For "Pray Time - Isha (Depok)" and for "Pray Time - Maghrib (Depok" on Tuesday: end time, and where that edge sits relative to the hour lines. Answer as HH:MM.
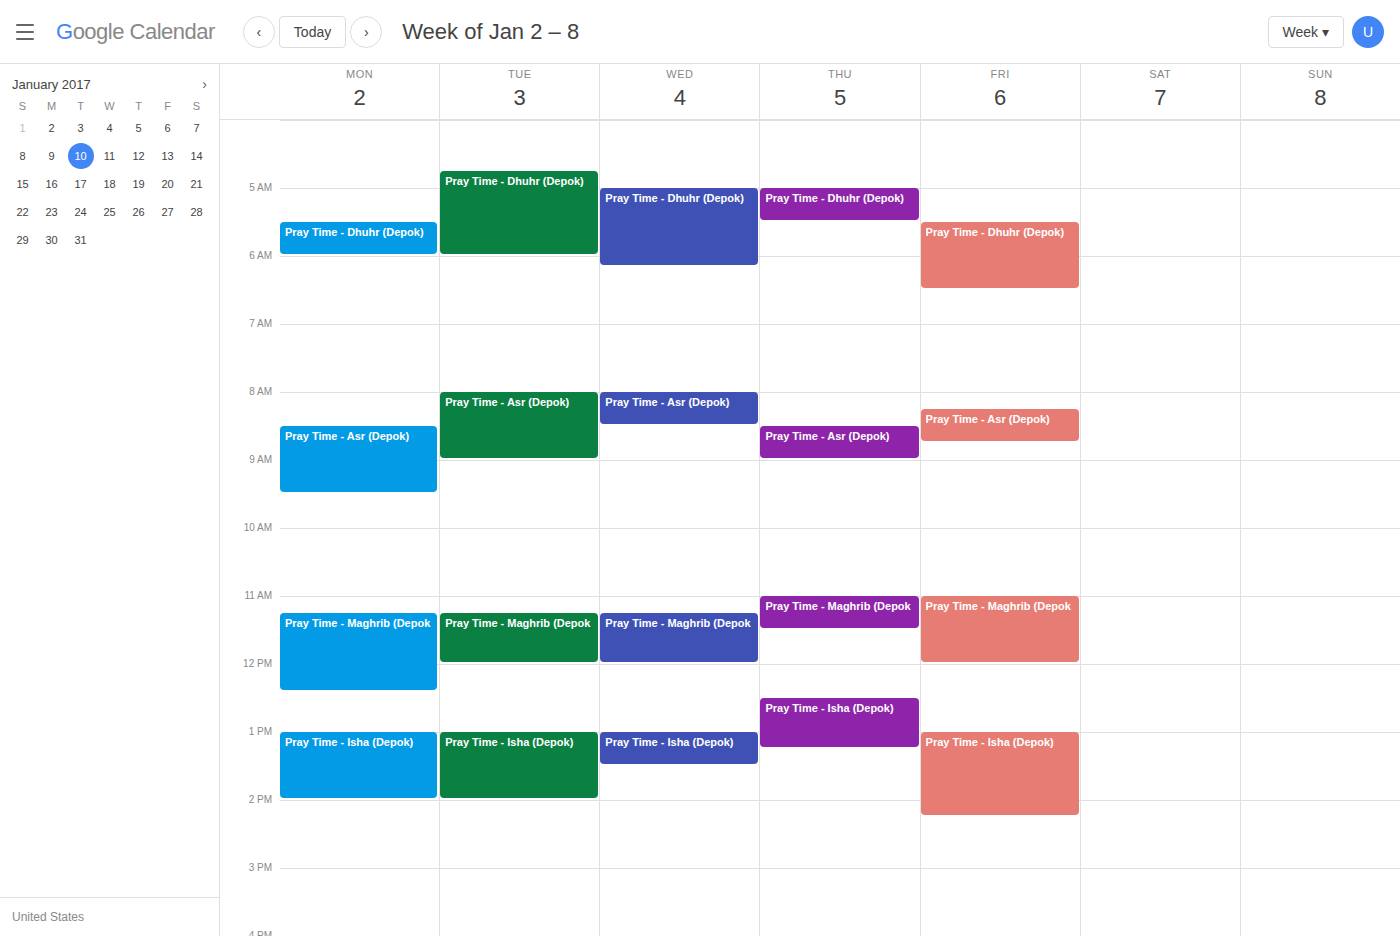
"Pray Time - Isha (Depok)": 14:00, exactly on the 14:00 line. "Pray Time - Maghrib (Depok": 12:00, exactly on the 12:00 line.